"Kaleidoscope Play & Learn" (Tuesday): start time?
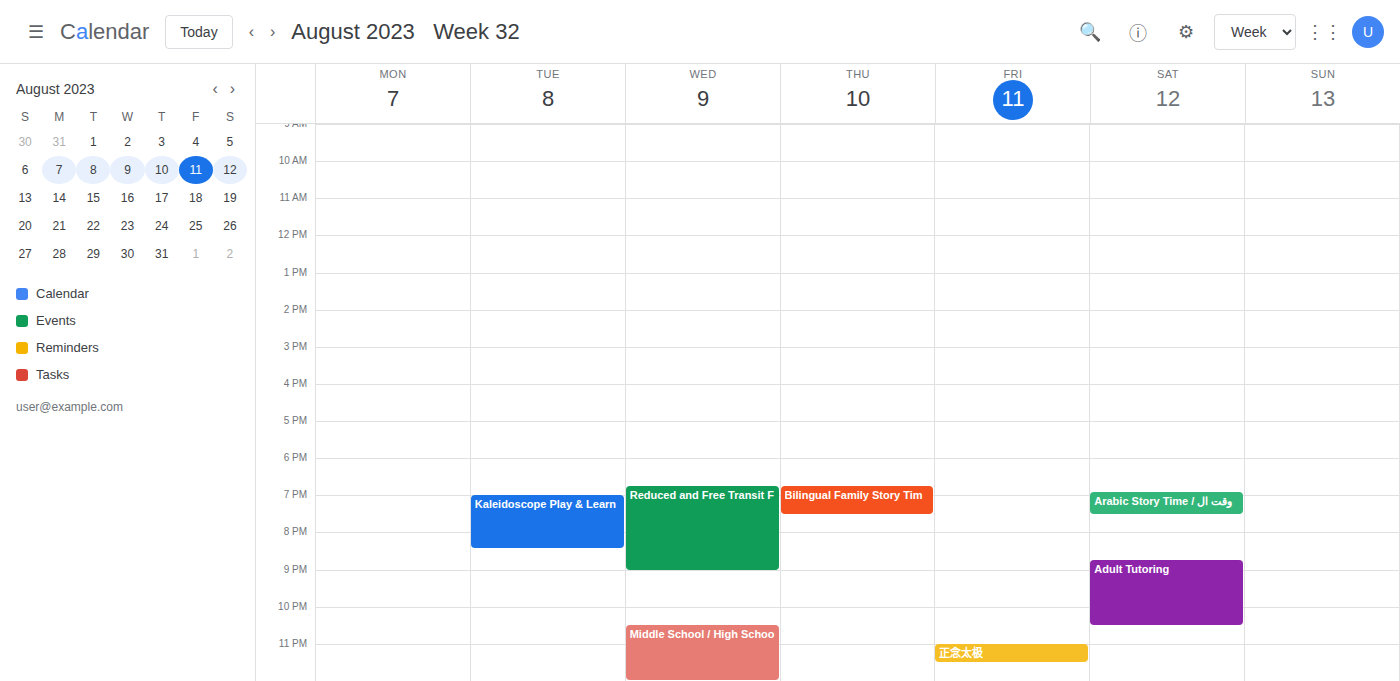
7:00 PM